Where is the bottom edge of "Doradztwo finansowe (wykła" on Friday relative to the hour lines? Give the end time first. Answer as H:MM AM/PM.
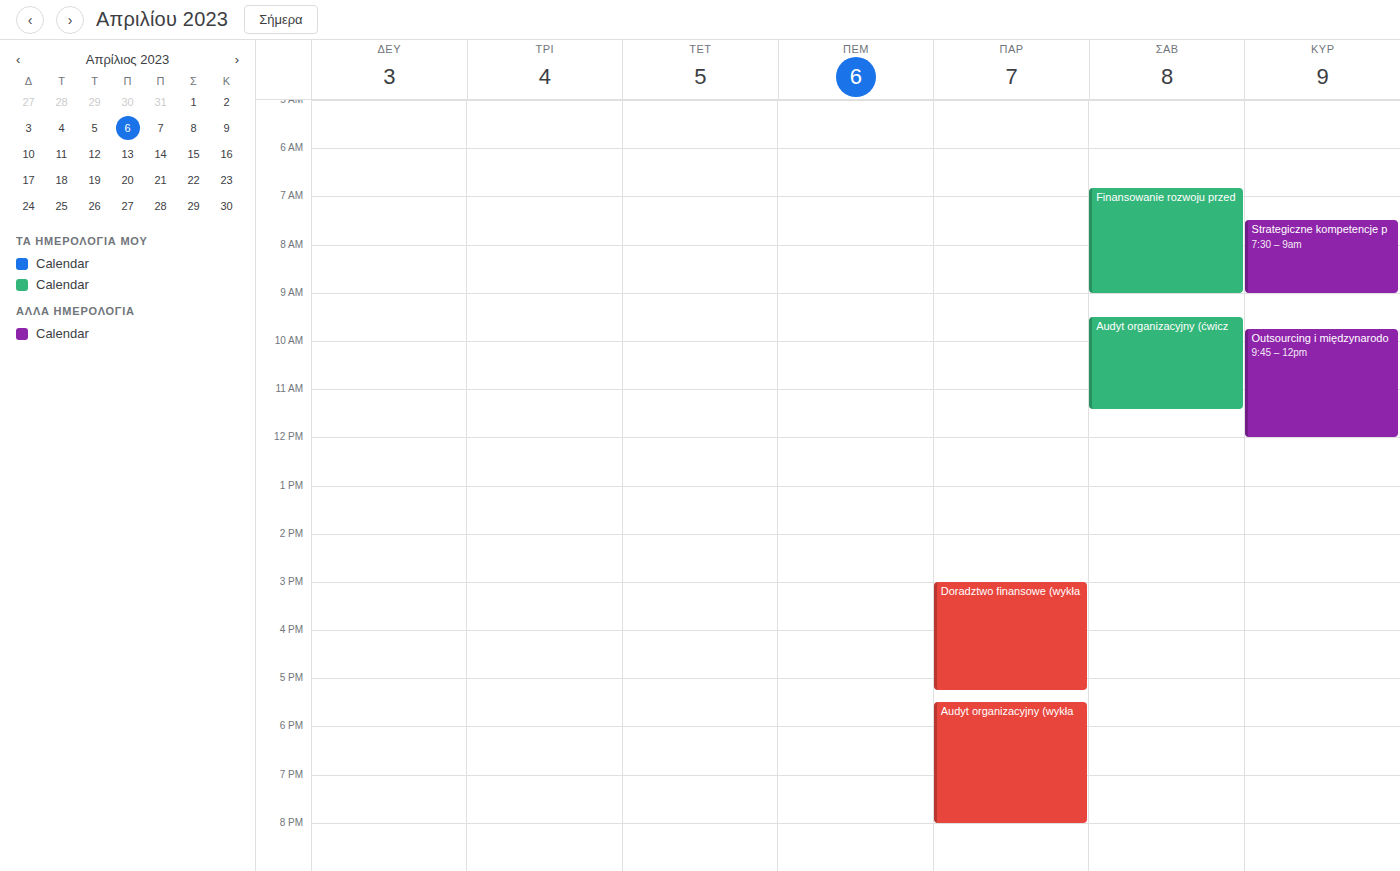
5:15 PM -- neither: a quarter of the way from the 5 PM line to the 6 PM line.